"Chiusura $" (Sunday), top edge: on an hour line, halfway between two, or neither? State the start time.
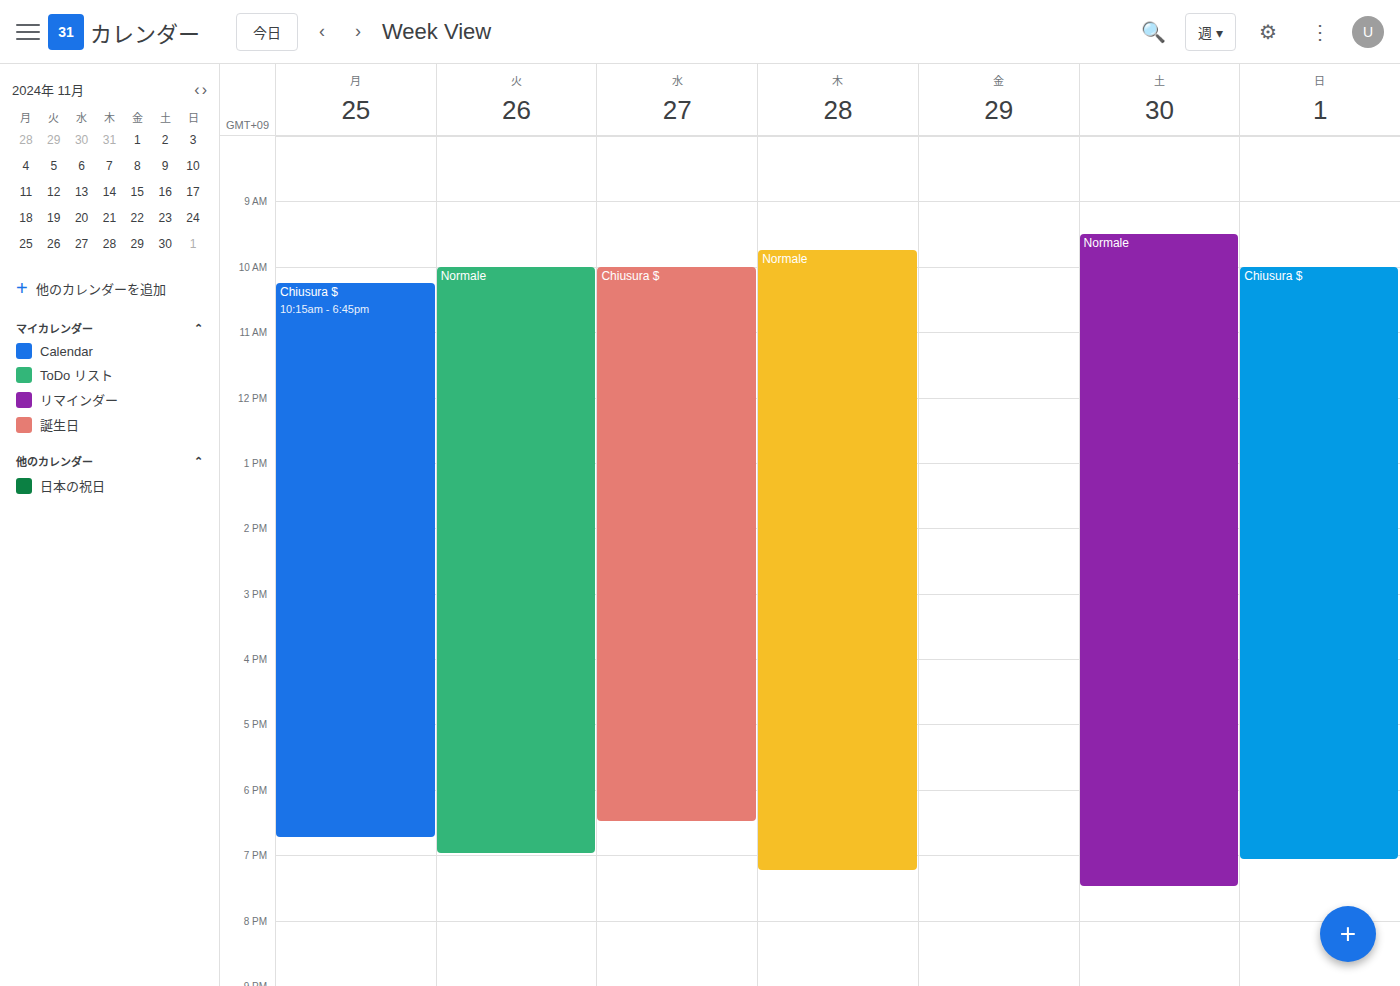
10:00 AM -- exactly on the 10 AM line.